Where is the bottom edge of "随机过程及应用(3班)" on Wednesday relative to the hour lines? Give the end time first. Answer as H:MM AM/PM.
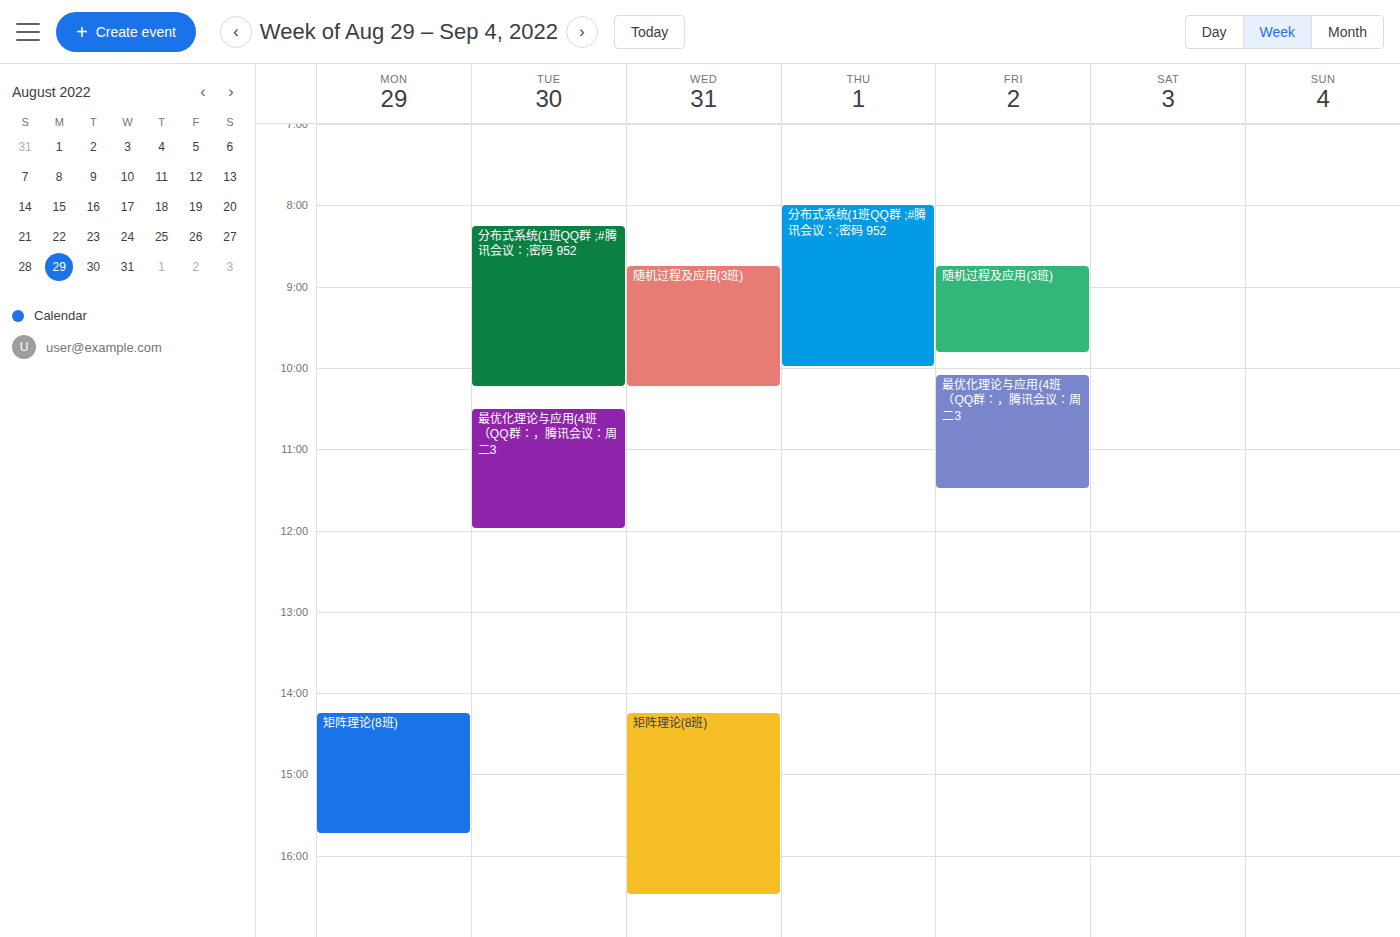
10:15 AM -- neither: a quarter of the way from the 10 AM line to the 11 AM line.